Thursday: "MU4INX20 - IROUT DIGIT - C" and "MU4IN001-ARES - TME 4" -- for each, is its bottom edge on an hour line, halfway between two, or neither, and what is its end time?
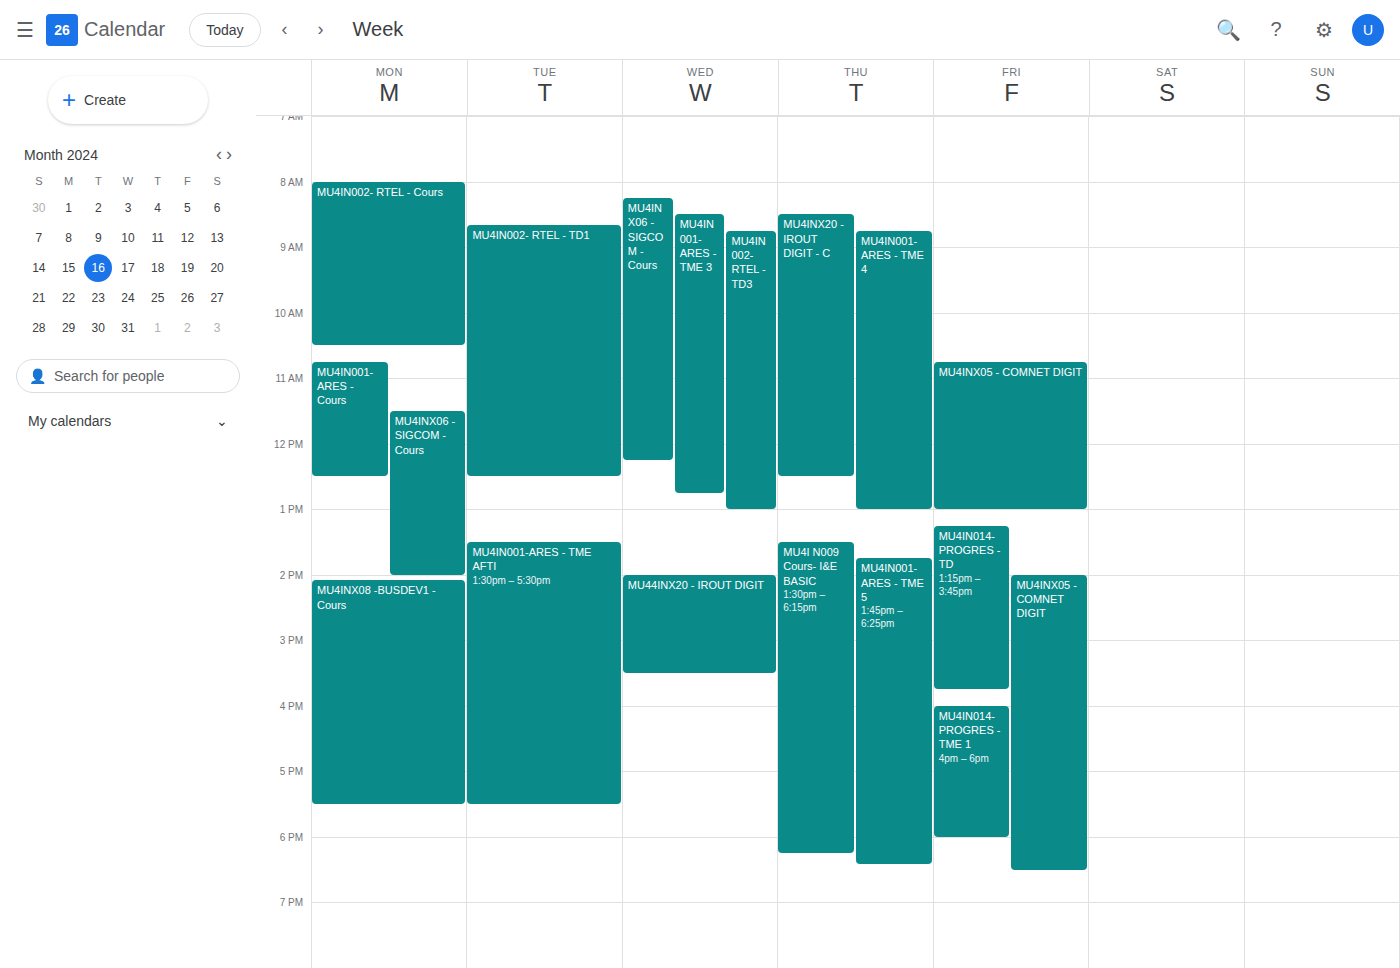
"MU4INX20 - IROUT DIGIT - C": 12:30 PM, halfway between the 12 PM and 1 PM lines. "MU4IN001-ARES - TME 4": 1:00 PM, exactly on the 1 PM line.